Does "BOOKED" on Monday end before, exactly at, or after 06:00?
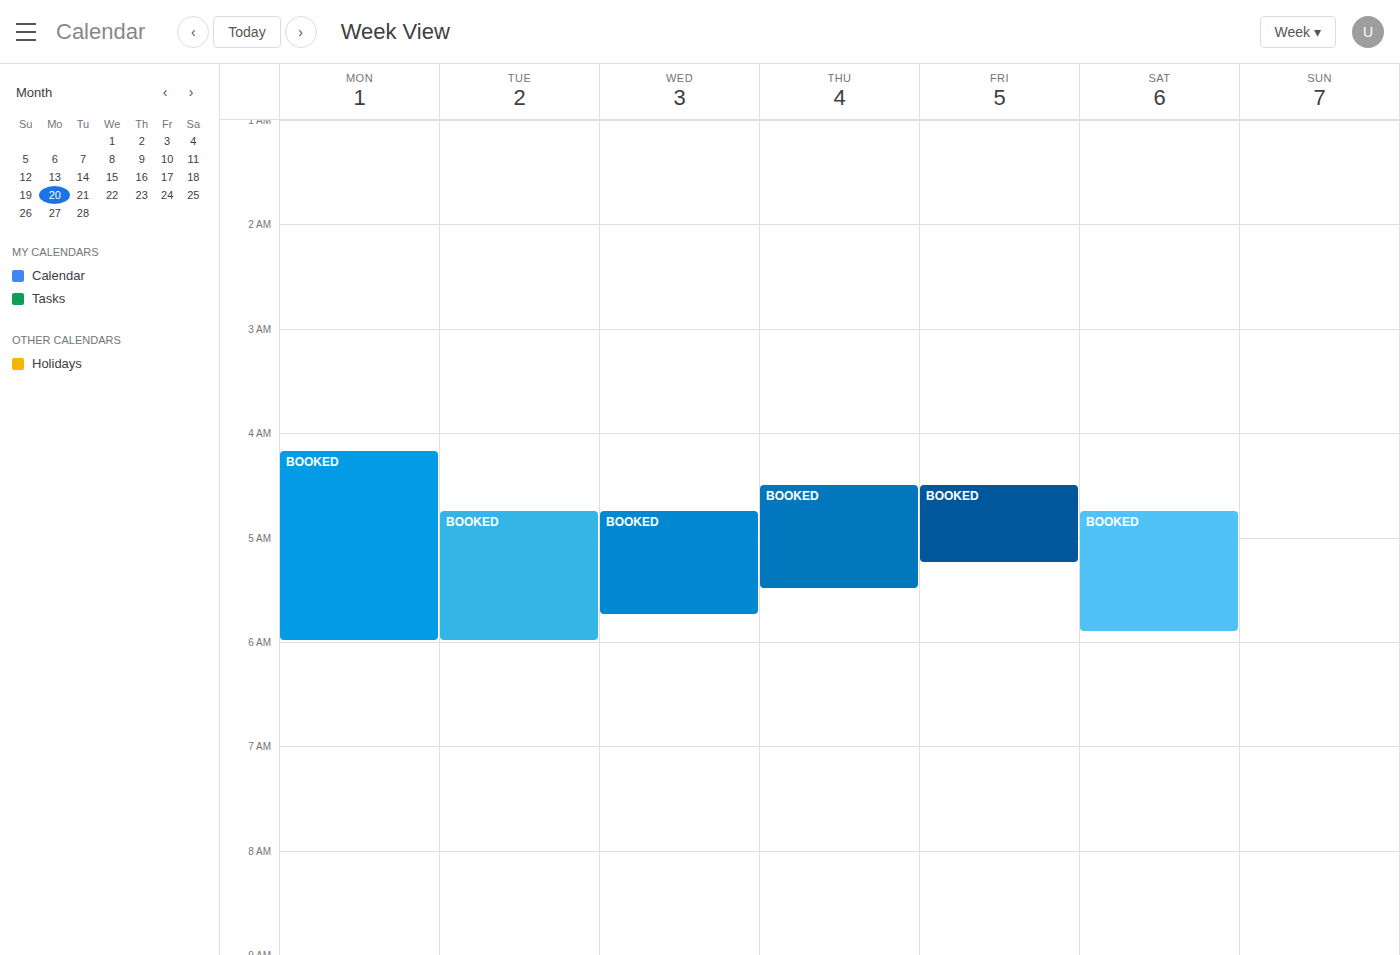
06:00 -- exactly at 06:00, on the 06:00 line.